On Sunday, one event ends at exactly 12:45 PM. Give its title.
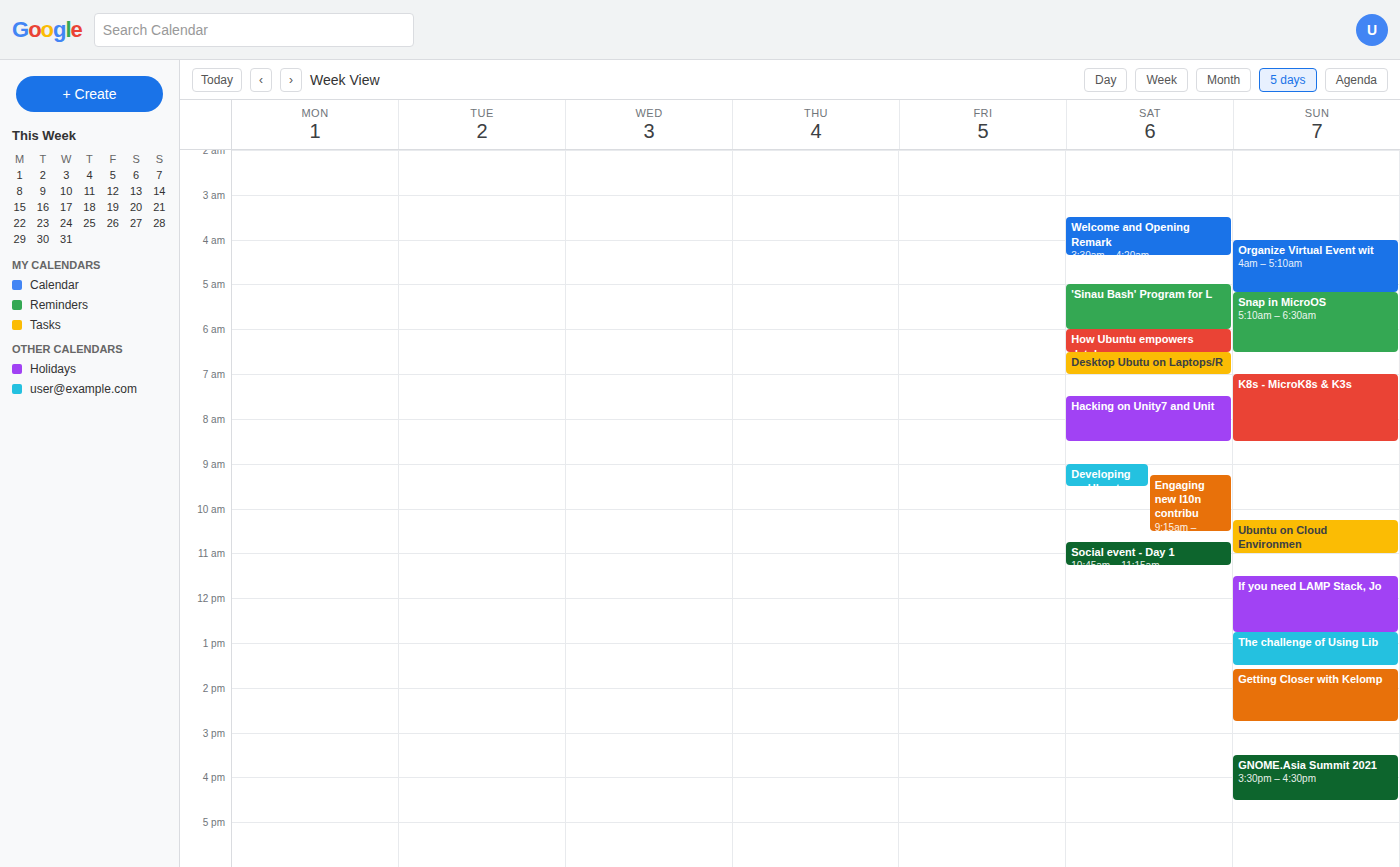
"If you need LAMP Stack, Jo"